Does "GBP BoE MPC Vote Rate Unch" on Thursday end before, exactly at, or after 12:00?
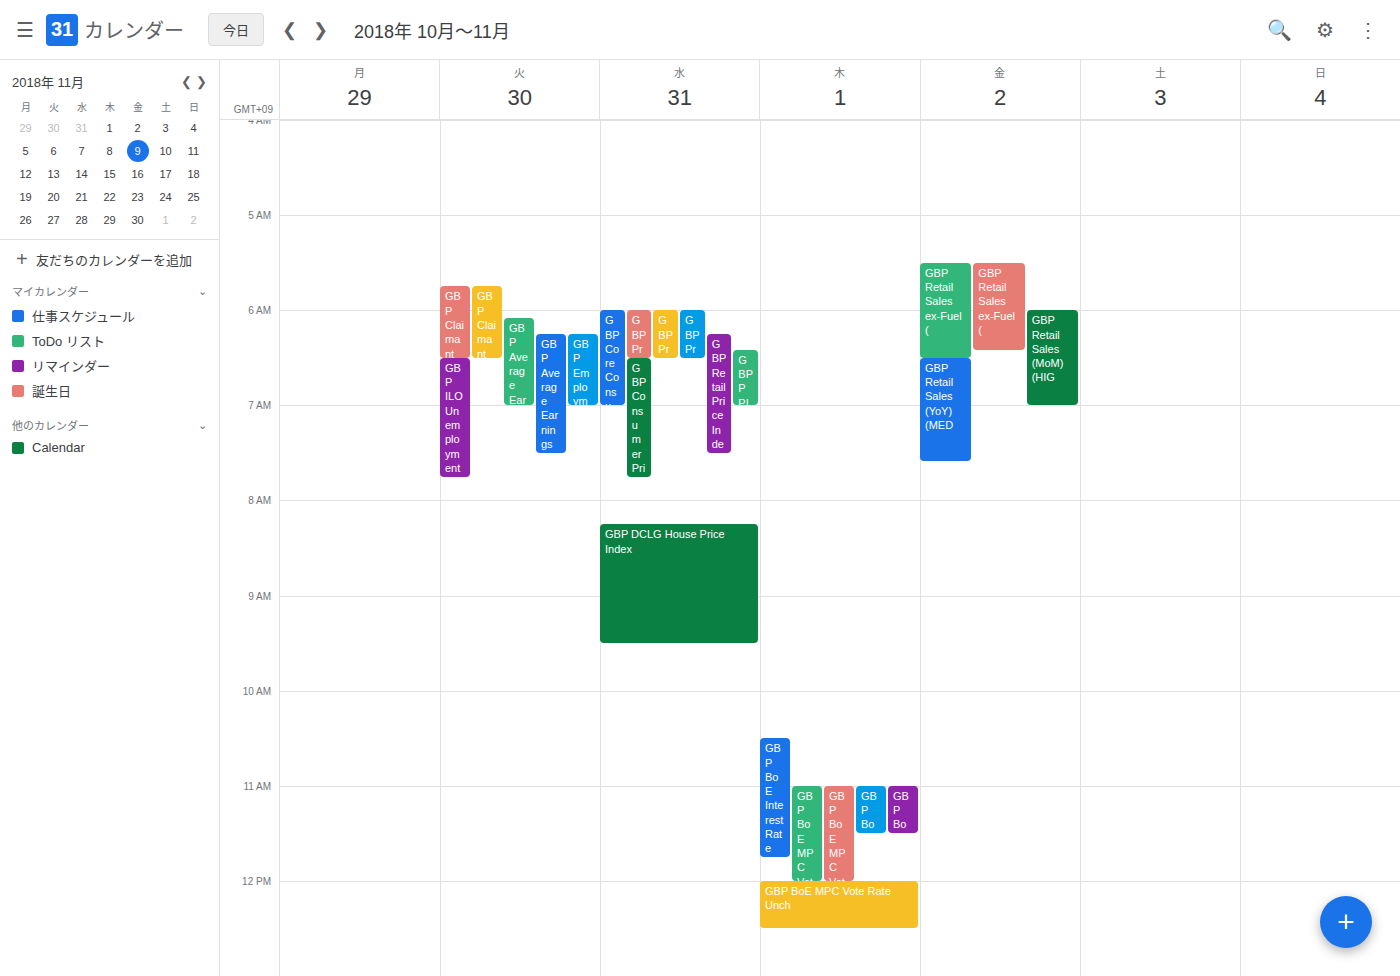
12:30 -- after 12:00, 30 minutes below the 12:00 line.